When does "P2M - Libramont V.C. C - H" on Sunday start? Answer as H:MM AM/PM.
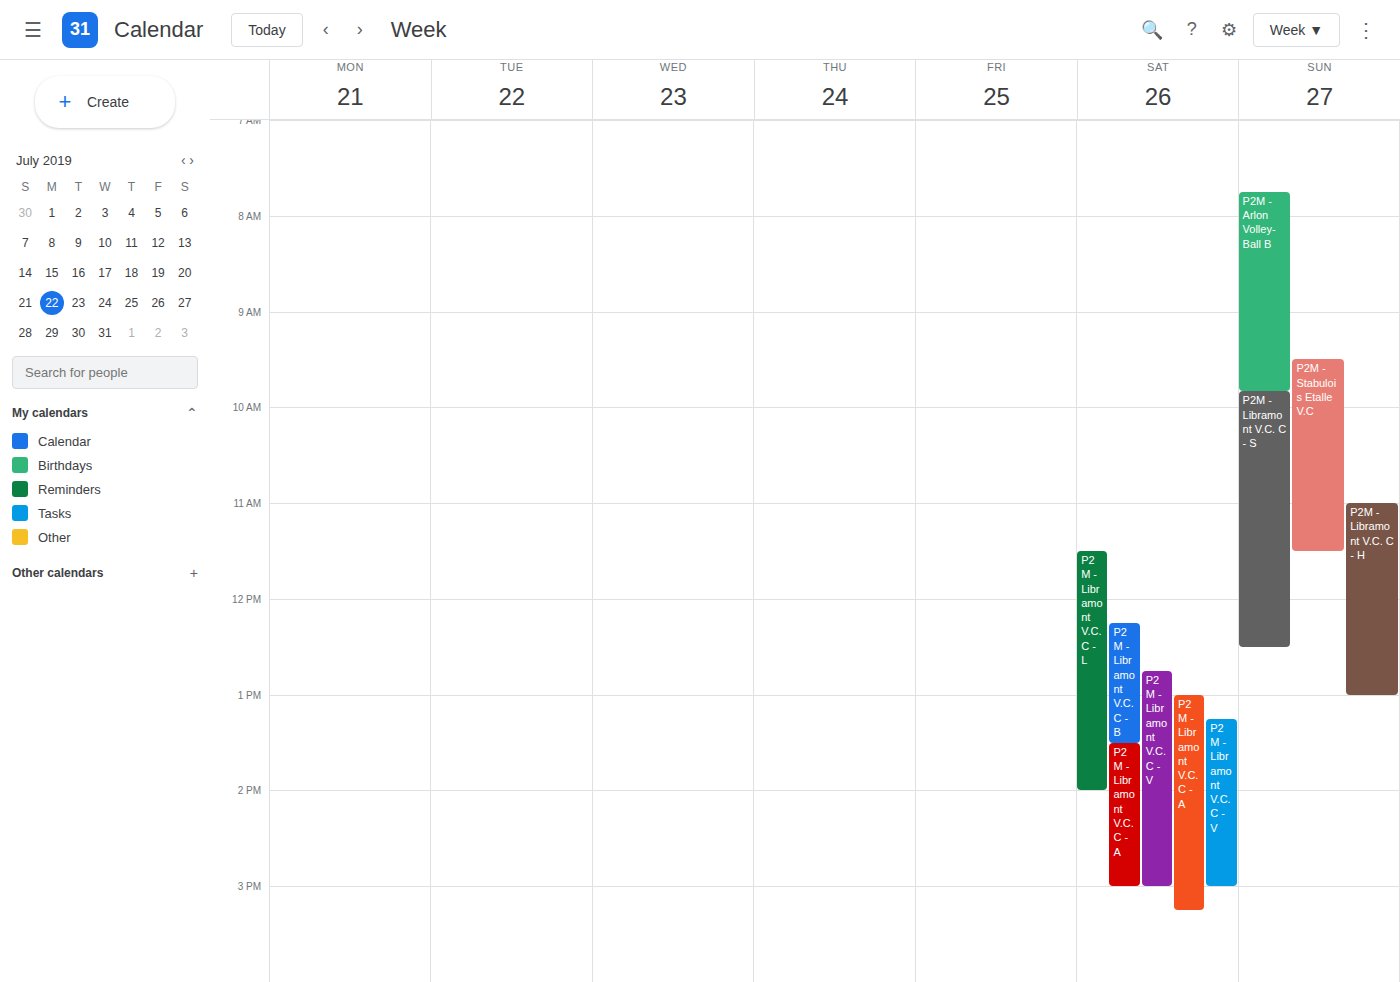
11:00 AM